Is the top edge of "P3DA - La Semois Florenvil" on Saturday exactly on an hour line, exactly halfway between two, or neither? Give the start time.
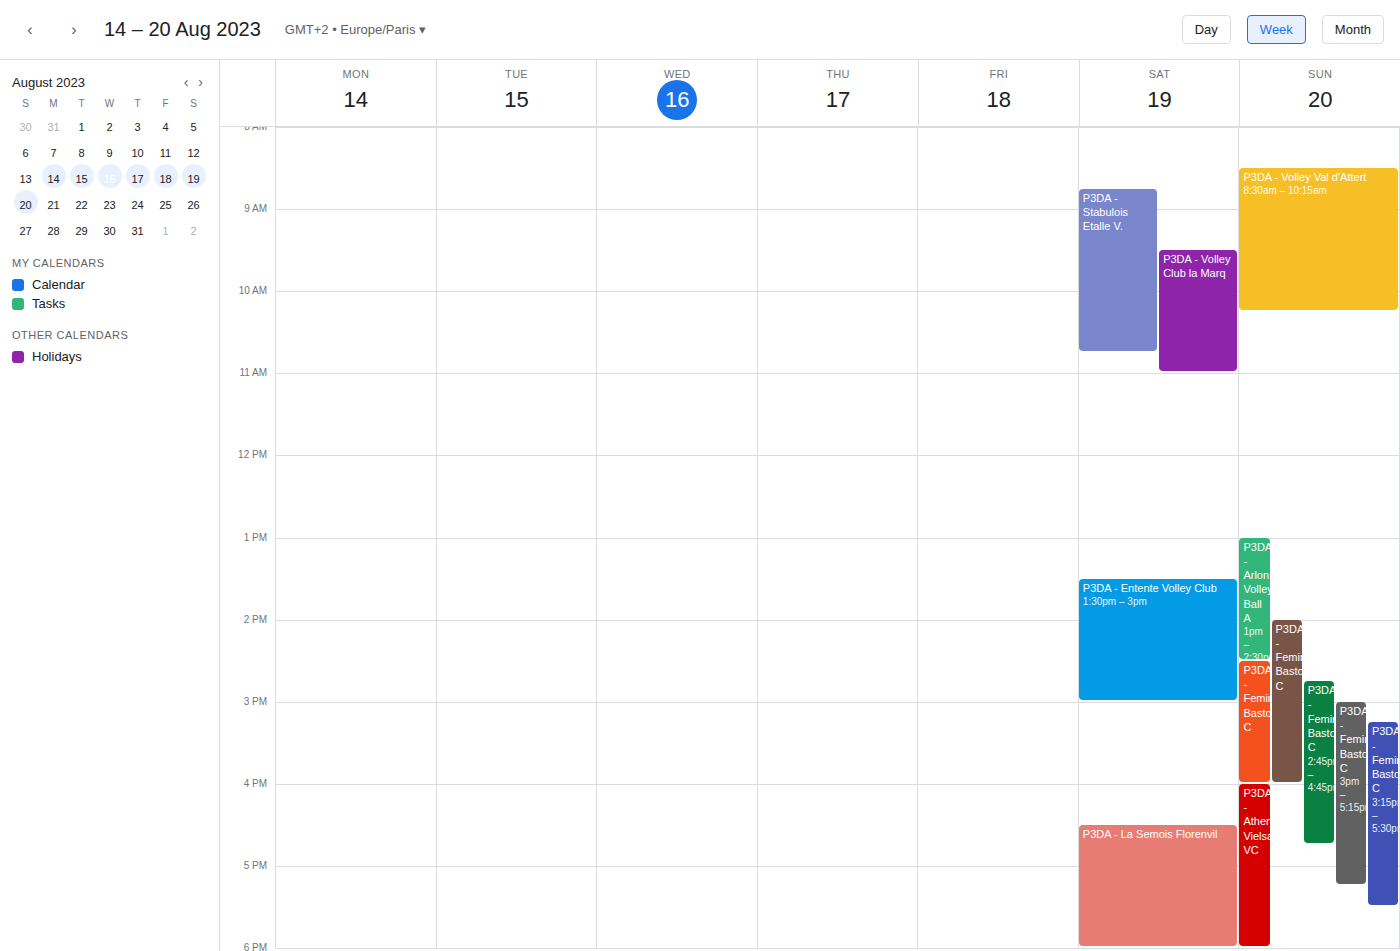
4:30 PM -- halfway between the 4 PM and 5 PM lines.